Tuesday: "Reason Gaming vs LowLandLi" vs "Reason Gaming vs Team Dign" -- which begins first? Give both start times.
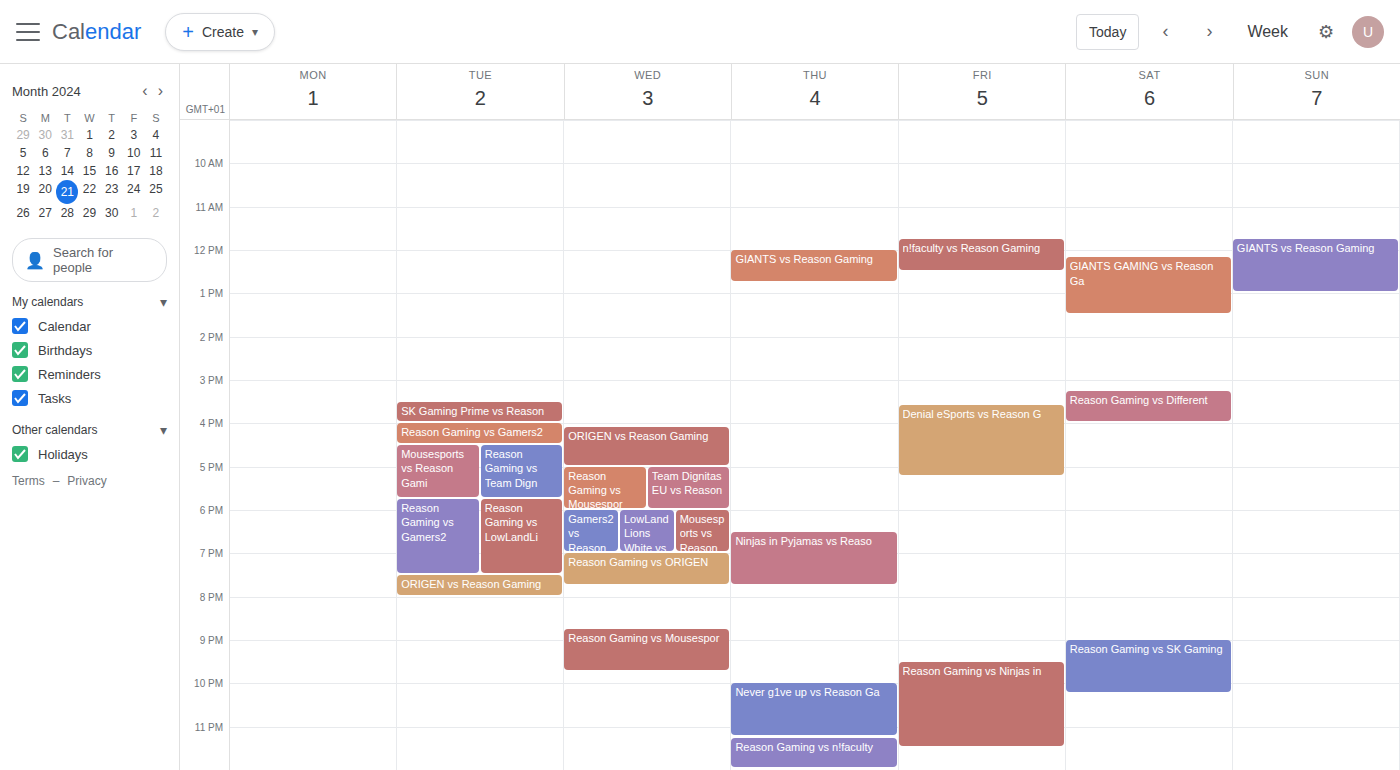
"Reason Gaming vs Team Dign" 4:30 PM; "Reason Gaming vs LowLandLi" 5:45 PM.